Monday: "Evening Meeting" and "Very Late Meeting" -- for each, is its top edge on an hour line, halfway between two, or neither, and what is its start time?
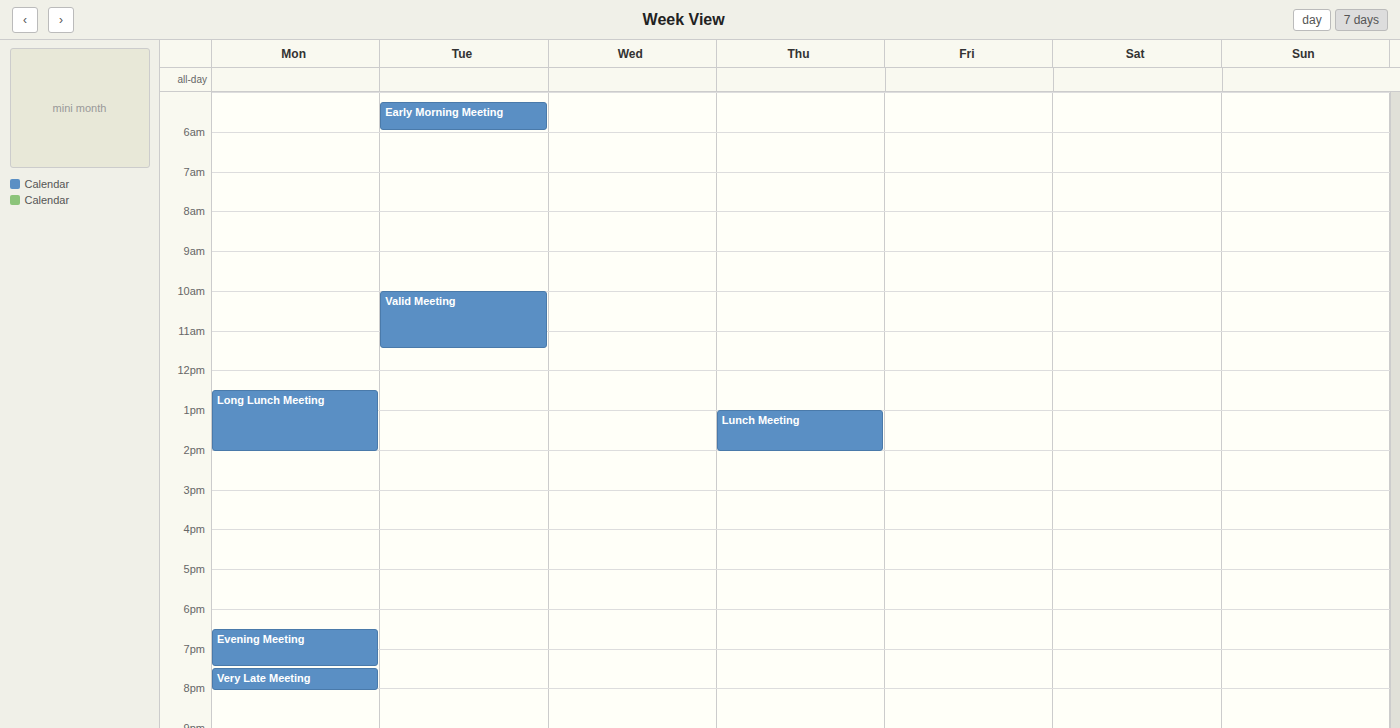
"Evening Meeting": 6:30 PM, halfway between the 6 PM and 7 PM lines. "Very Late Meeting": 7:30 PM, halfway between the 7 PM and 8 PM lines.